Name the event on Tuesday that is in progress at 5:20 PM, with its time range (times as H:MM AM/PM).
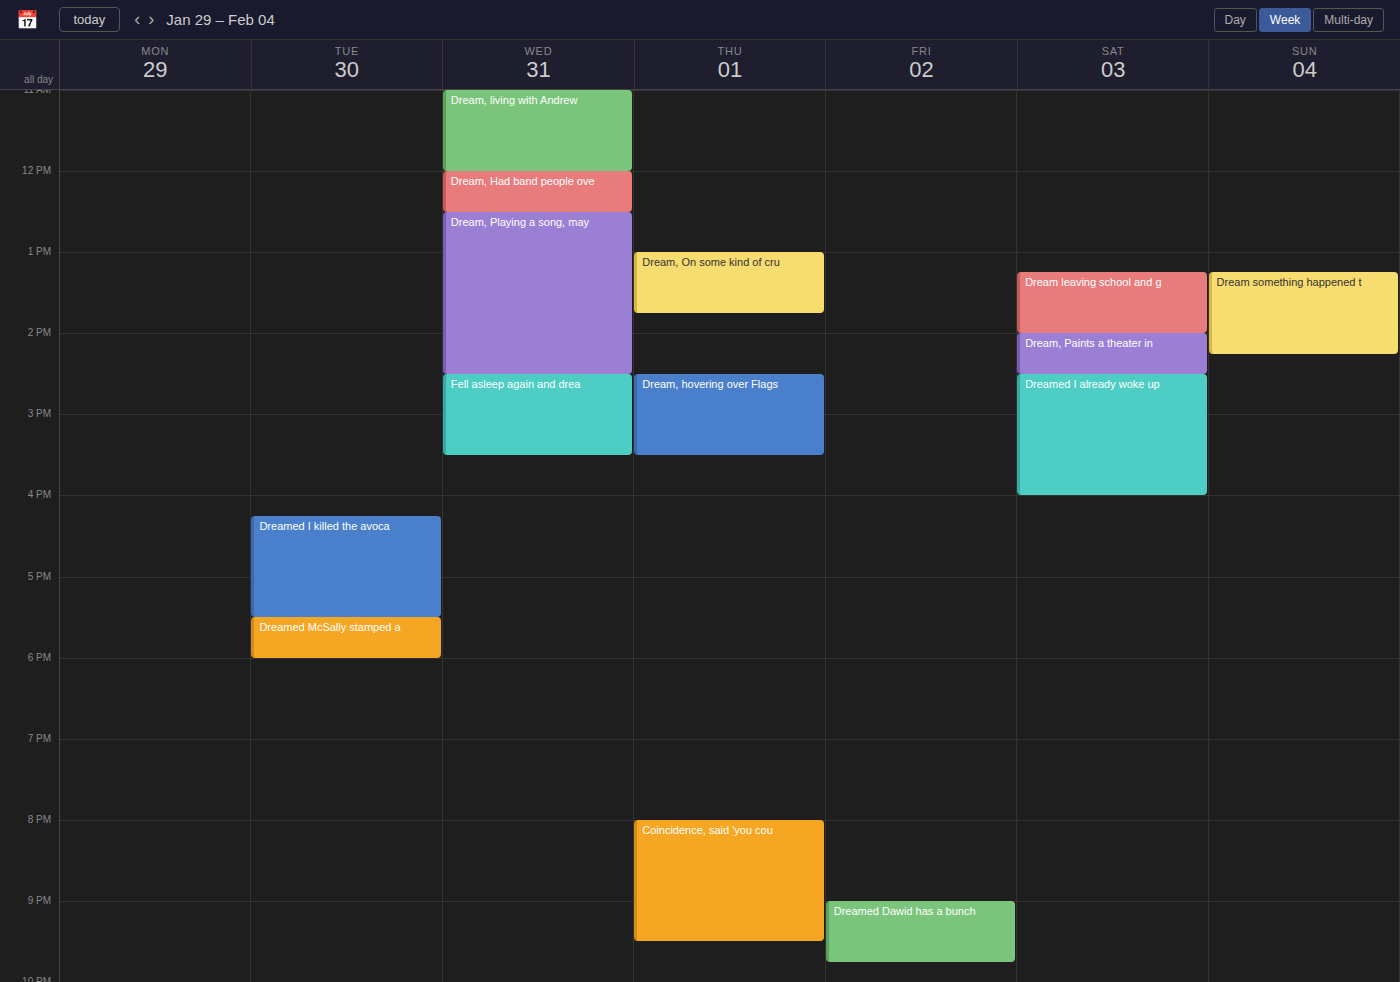
"Dreamed I killed the avoca", 4:15 PM to 5:30 PM